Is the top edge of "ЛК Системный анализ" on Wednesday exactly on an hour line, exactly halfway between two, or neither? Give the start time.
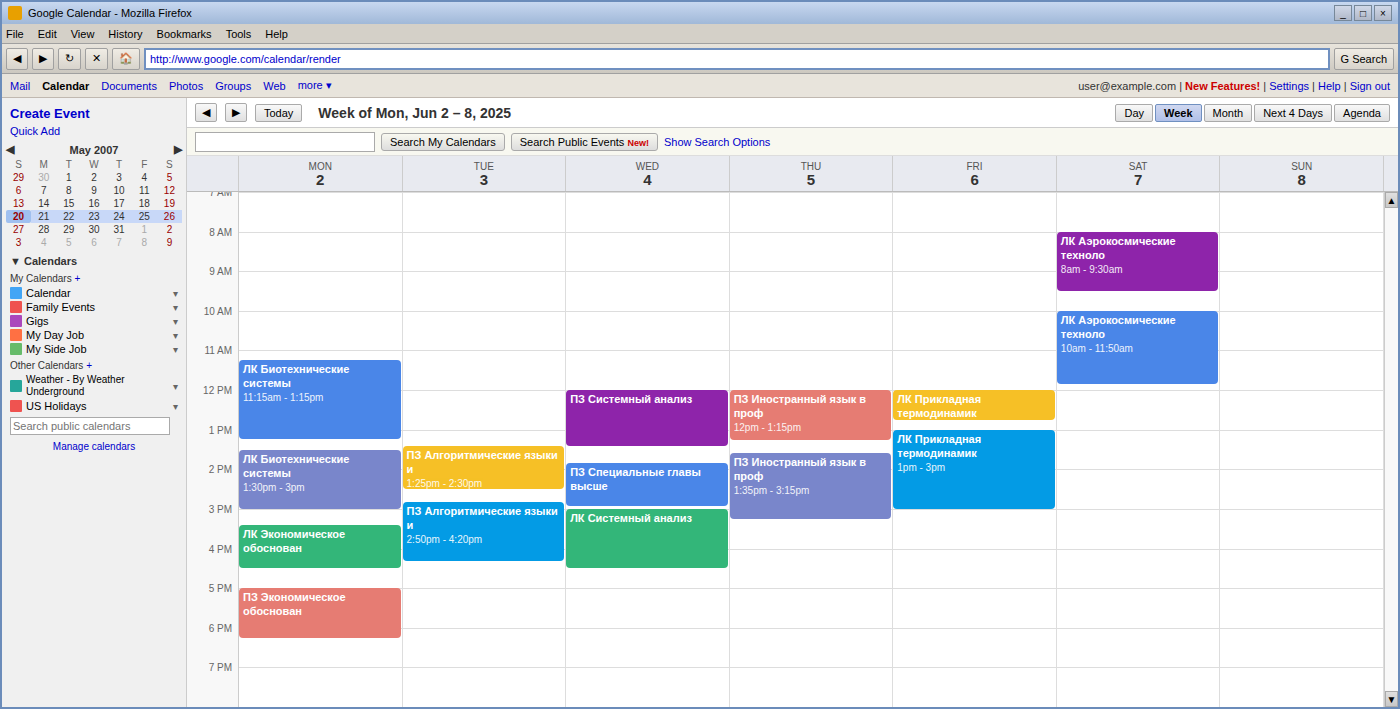
3:00 PM -- exactly on the 3 PM line.